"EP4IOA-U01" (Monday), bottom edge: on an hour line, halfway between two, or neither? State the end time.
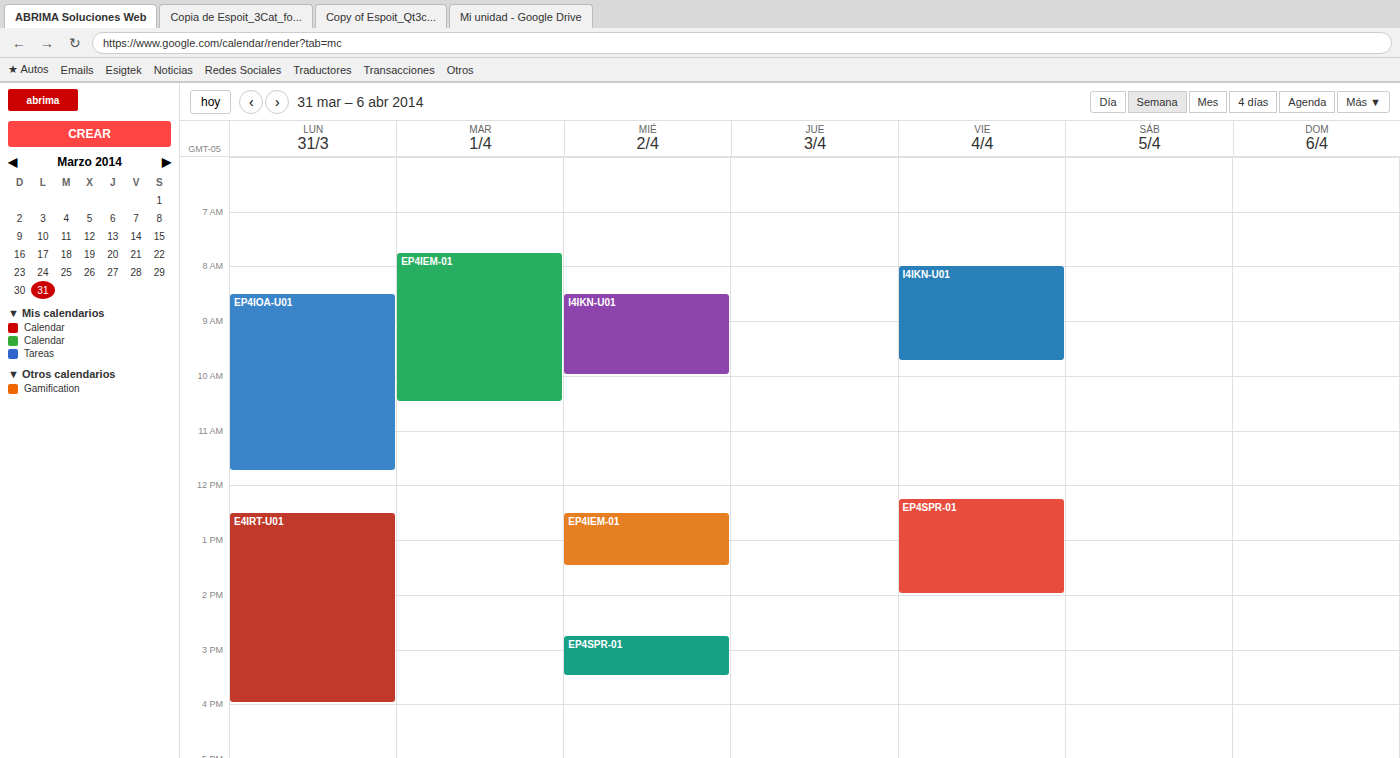
11:45 AM -- neither: three quarters of the way from the 11 AM line to the 12 PM line.